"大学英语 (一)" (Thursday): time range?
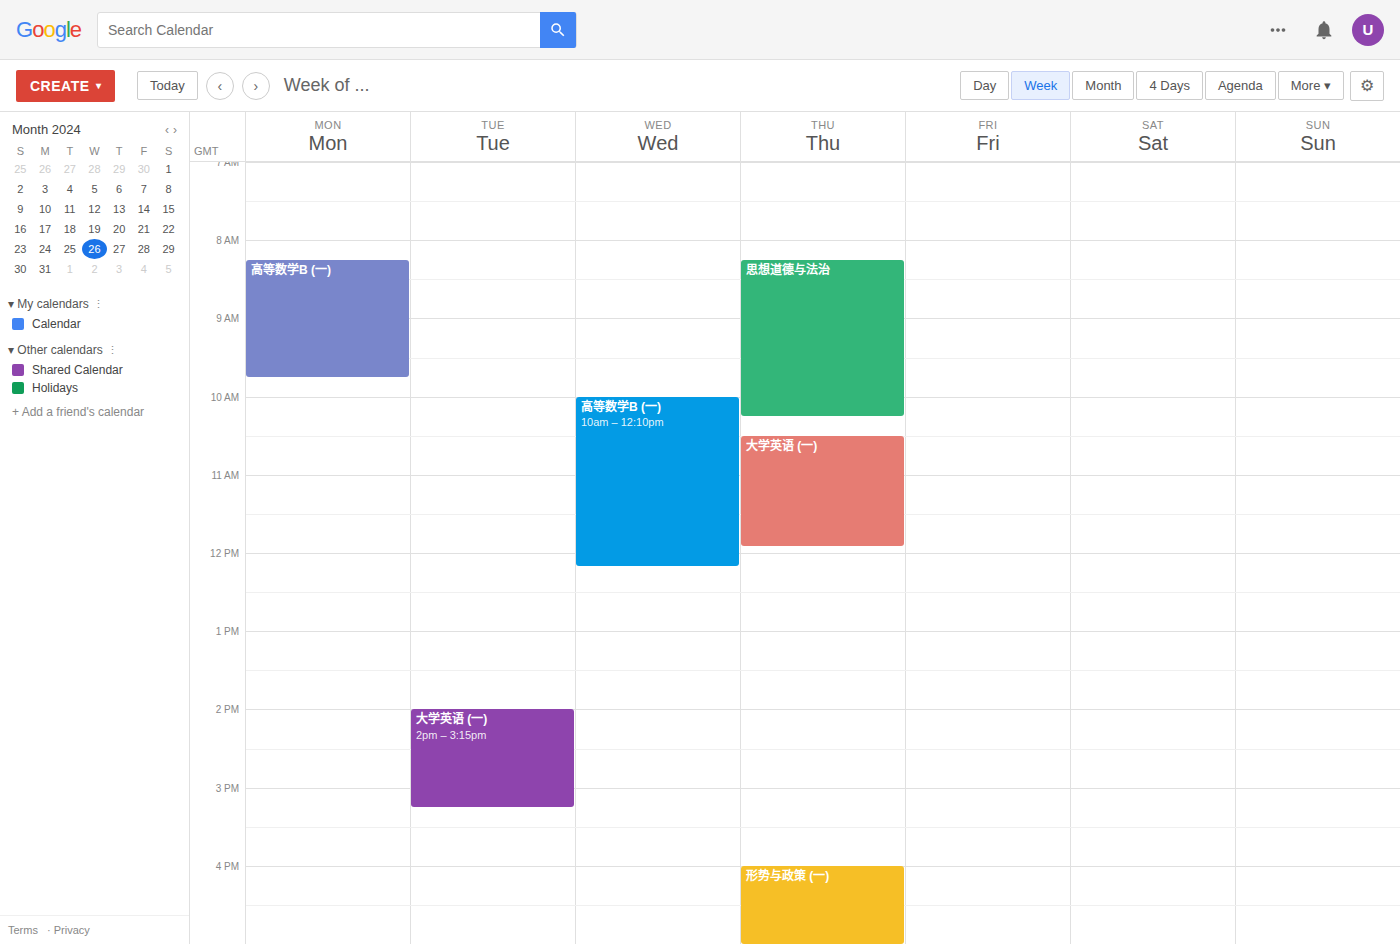
10:30 AM to 11:55 AM